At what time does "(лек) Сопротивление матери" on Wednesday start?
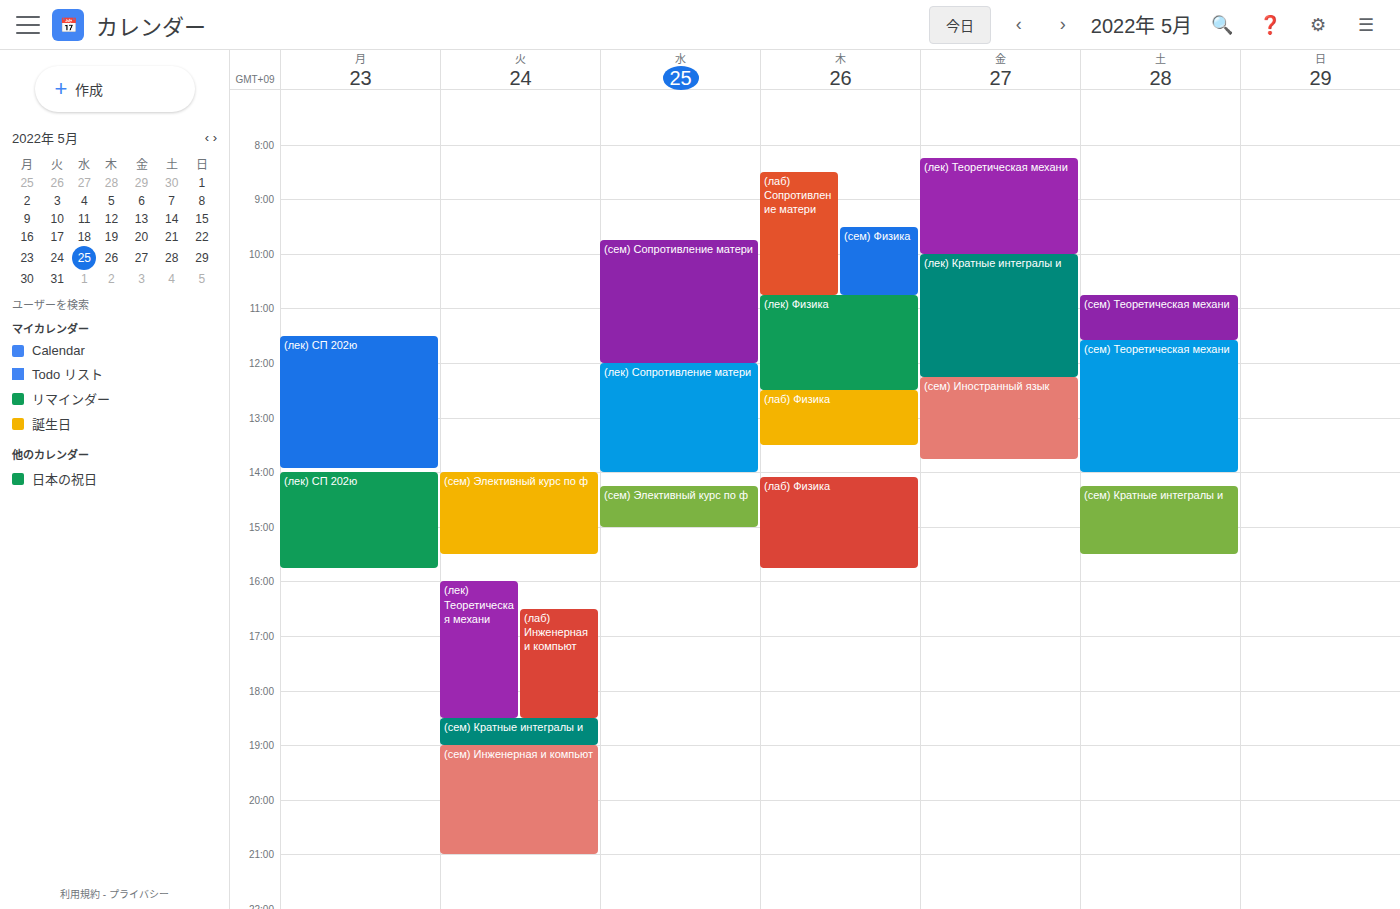
12:00 PM